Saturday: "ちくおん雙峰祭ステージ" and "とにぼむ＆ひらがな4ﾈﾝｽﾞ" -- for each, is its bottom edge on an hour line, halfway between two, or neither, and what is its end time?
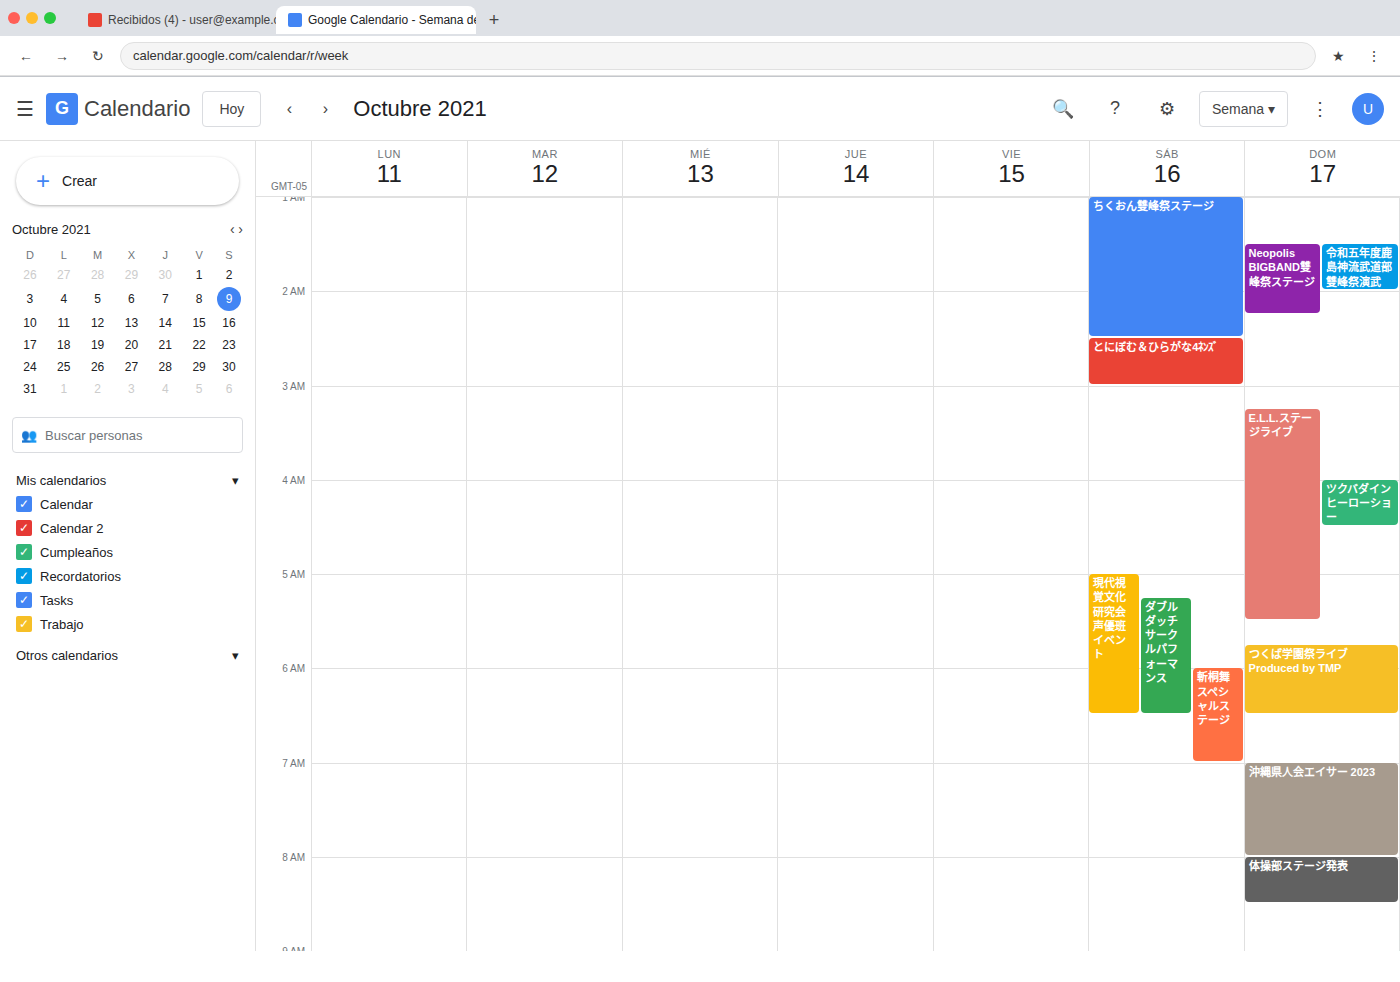
"ちくおん雙峰祭ステージ": 2:30 AM, halfway between the 2 AM and 3 AM lines. "とにぼむ＆ひらがな4ﾈﾝｽﾞ": 3:00 AM, exactly on the 3 AM line.